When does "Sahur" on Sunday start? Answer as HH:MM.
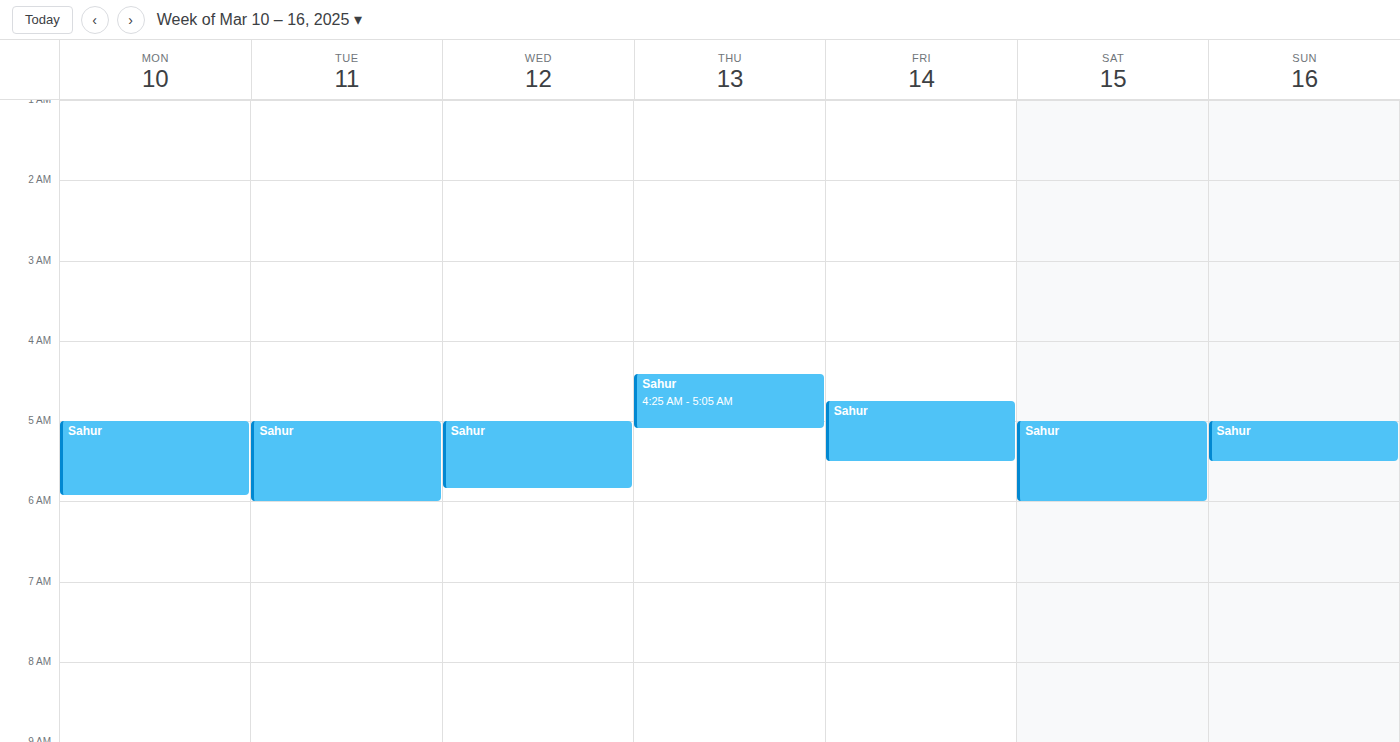
05:00